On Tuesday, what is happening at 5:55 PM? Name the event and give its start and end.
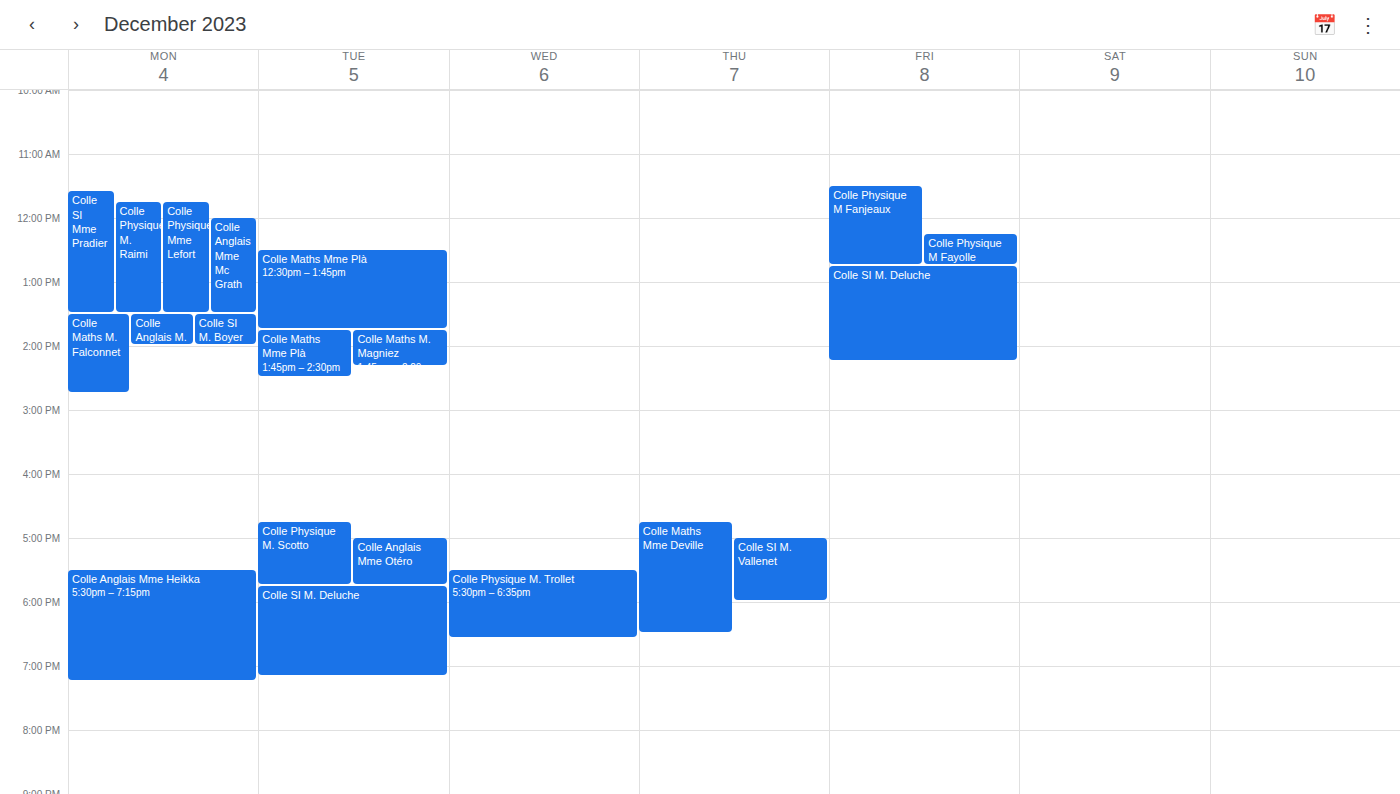
"Colle SI M. Deluche", 5:45 PM to 7:10 PM